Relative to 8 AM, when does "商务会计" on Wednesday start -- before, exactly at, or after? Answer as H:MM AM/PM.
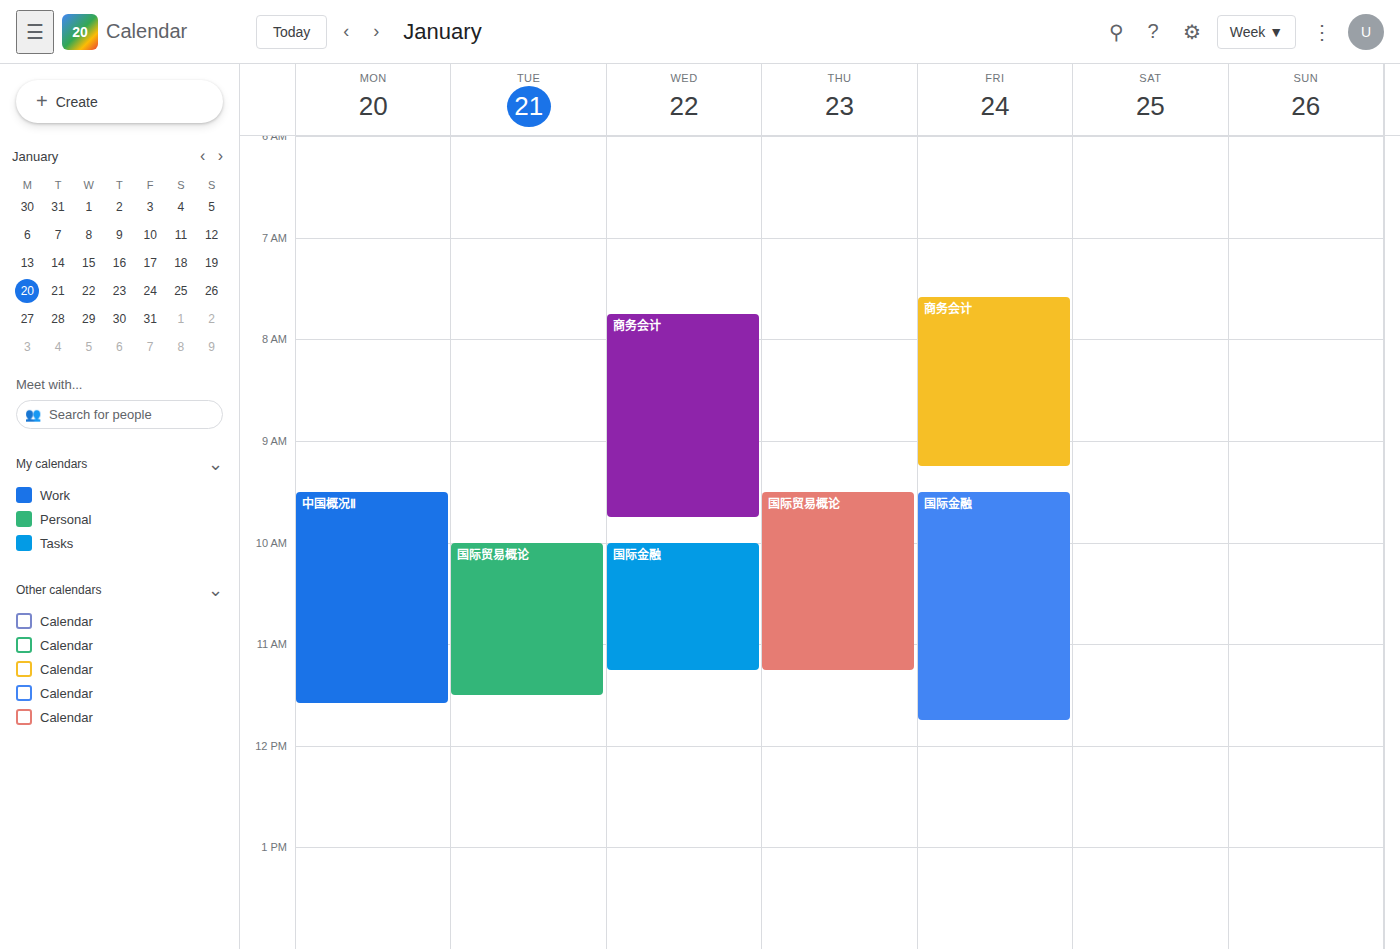
7:45 AM -- before 8 AM, 15 minutes above the 8 AM line.